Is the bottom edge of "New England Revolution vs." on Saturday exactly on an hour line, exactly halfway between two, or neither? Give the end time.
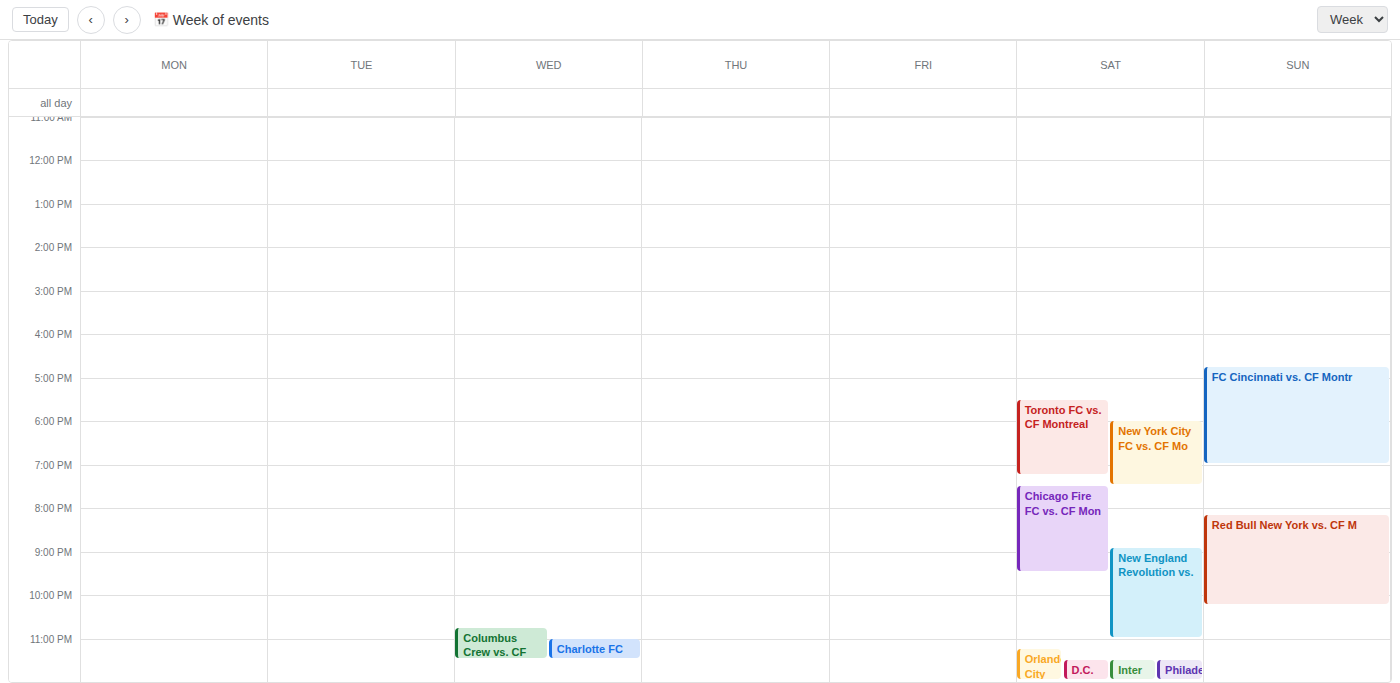
11:00 PM -- exactly on the 11 PM line.